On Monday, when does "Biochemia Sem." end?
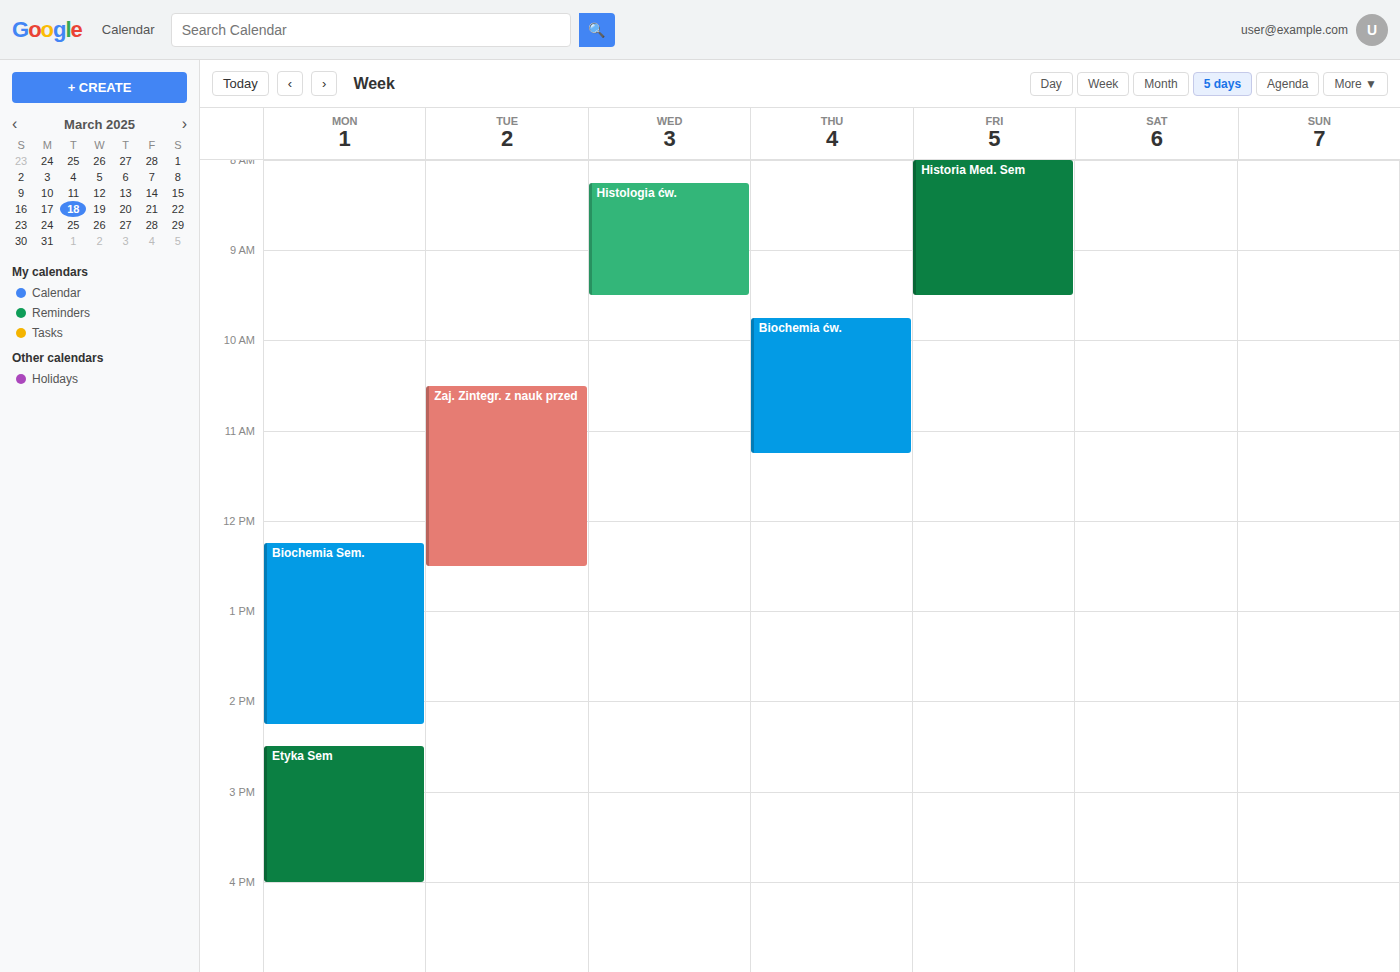
2:15 PM